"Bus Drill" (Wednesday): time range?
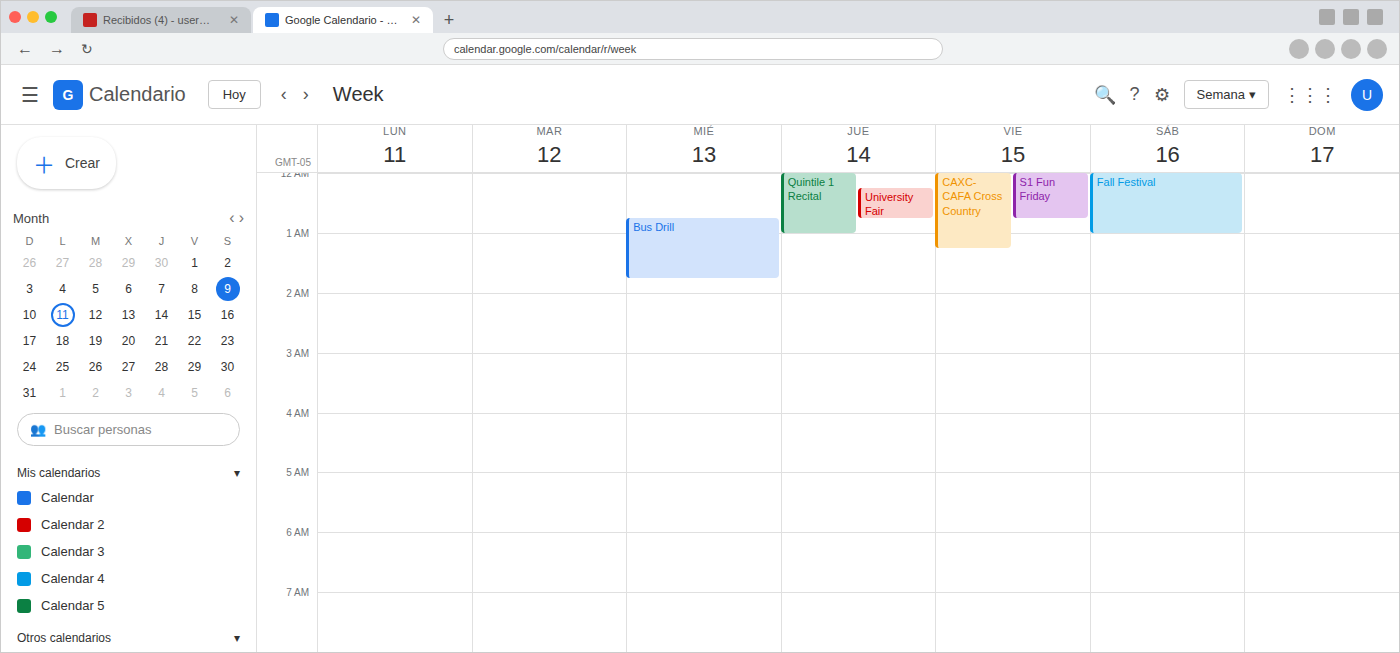
12:45 AM to 1:45 AM